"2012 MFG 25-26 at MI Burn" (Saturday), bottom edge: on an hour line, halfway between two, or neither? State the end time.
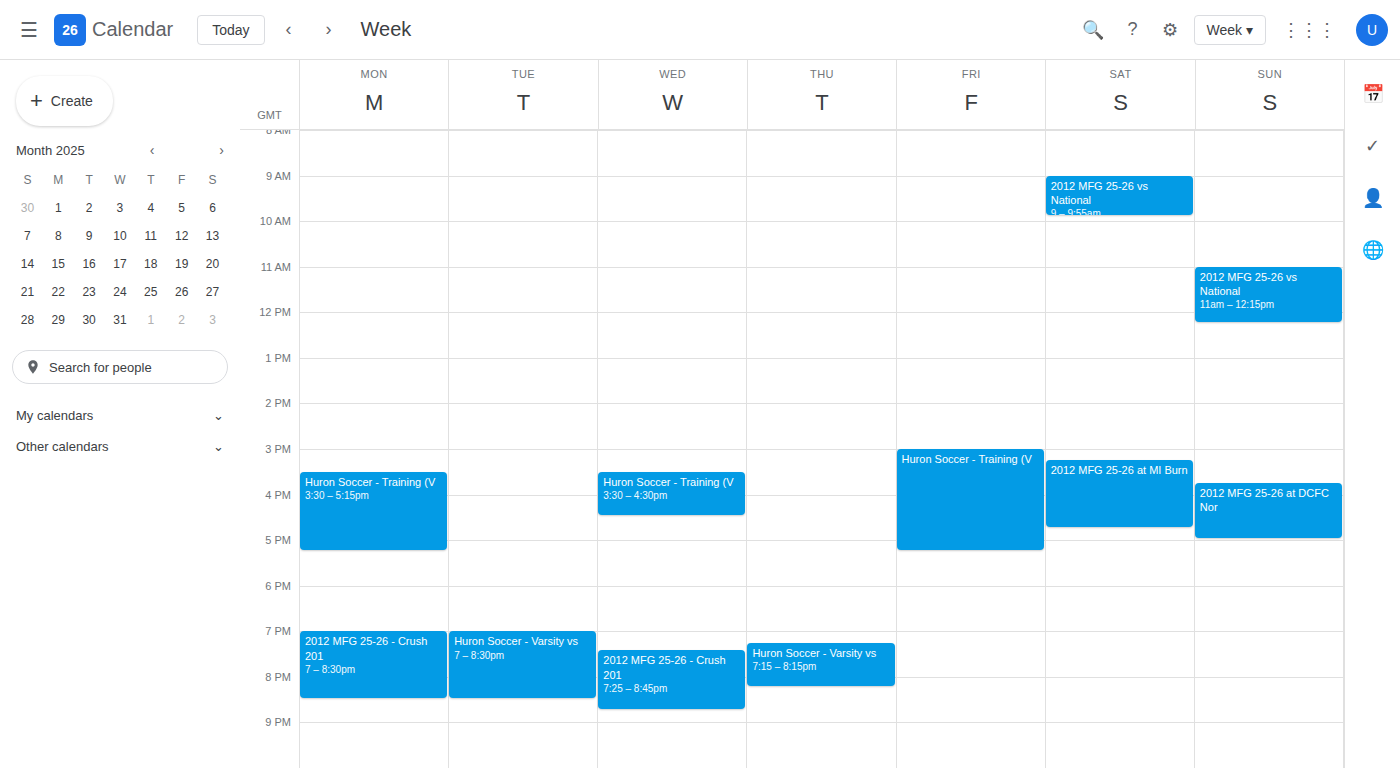
4:45 PM -- neither: three quarters of the way from the 4 PM line to the 5 PM line.